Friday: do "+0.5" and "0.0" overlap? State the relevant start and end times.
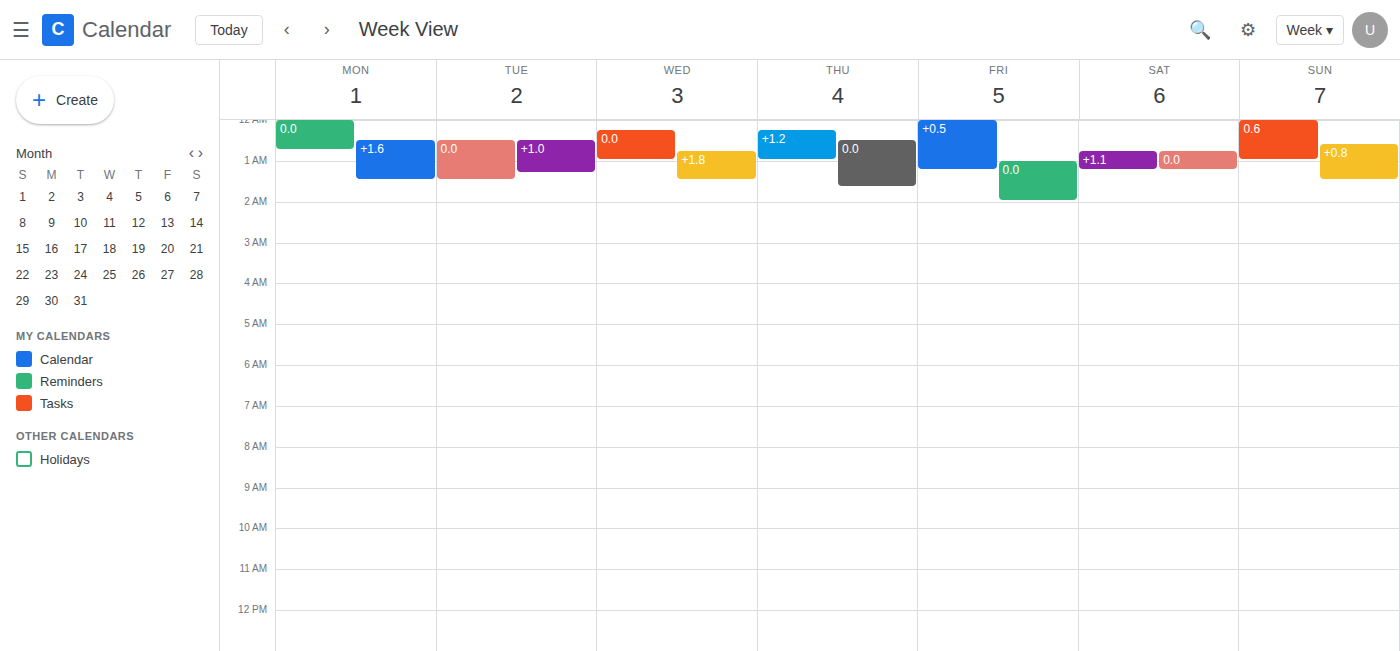
"0.0" starts at 1:00 AM, before "+0.5" ends at 1:15 AM -- they overlap.